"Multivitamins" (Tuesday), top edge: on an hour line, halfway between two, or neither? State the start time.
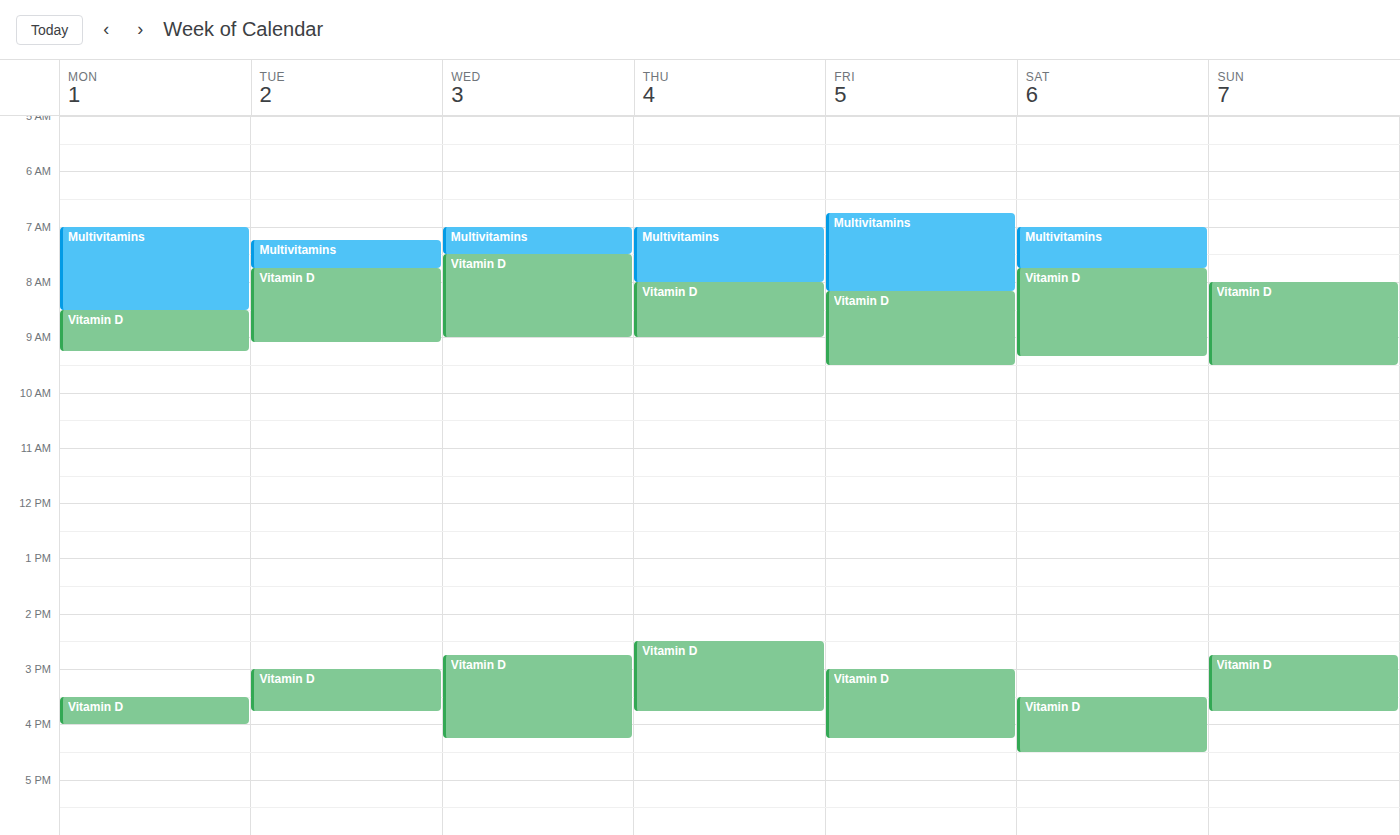
7:15 AM -- neither: a quarter of the way from the 7 AM line to the 8 AM line.